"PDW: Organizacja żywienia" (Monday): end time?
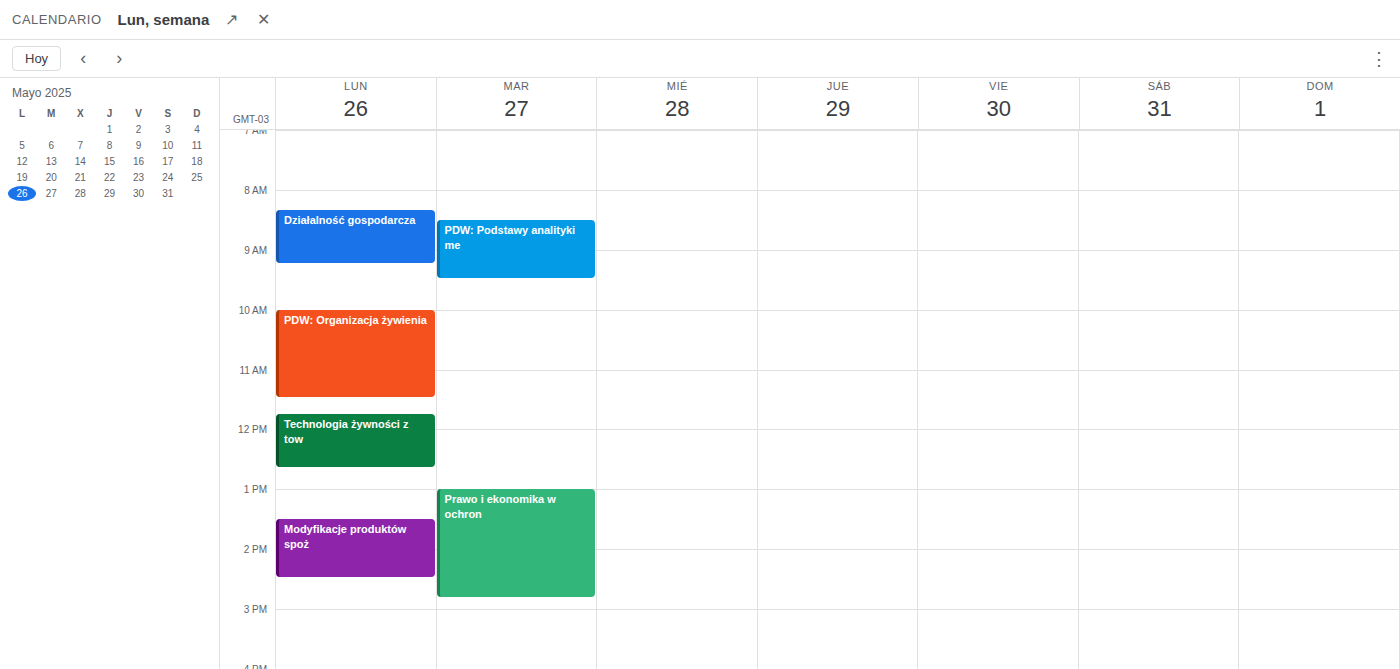
11:30 AM